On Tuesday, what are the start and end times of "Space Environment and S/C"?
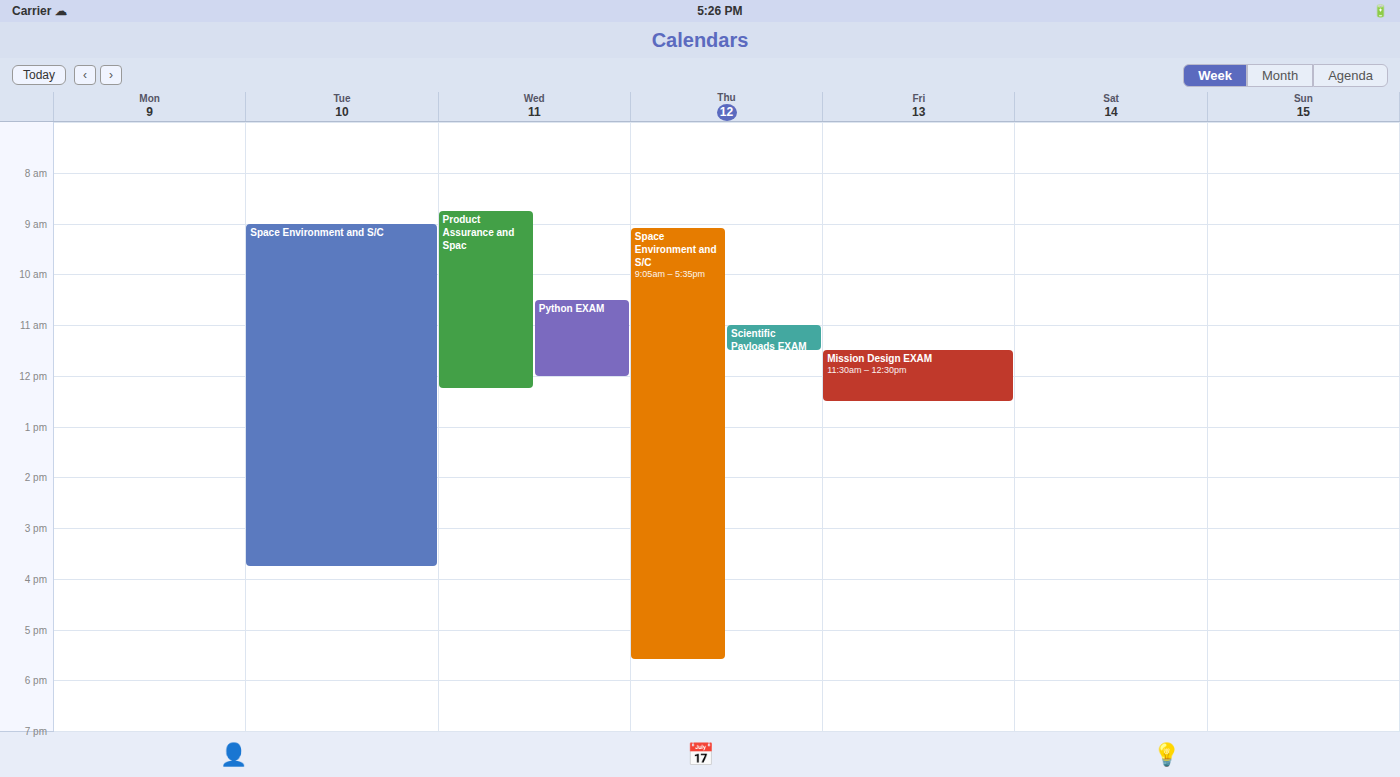
09:00 to 15:45